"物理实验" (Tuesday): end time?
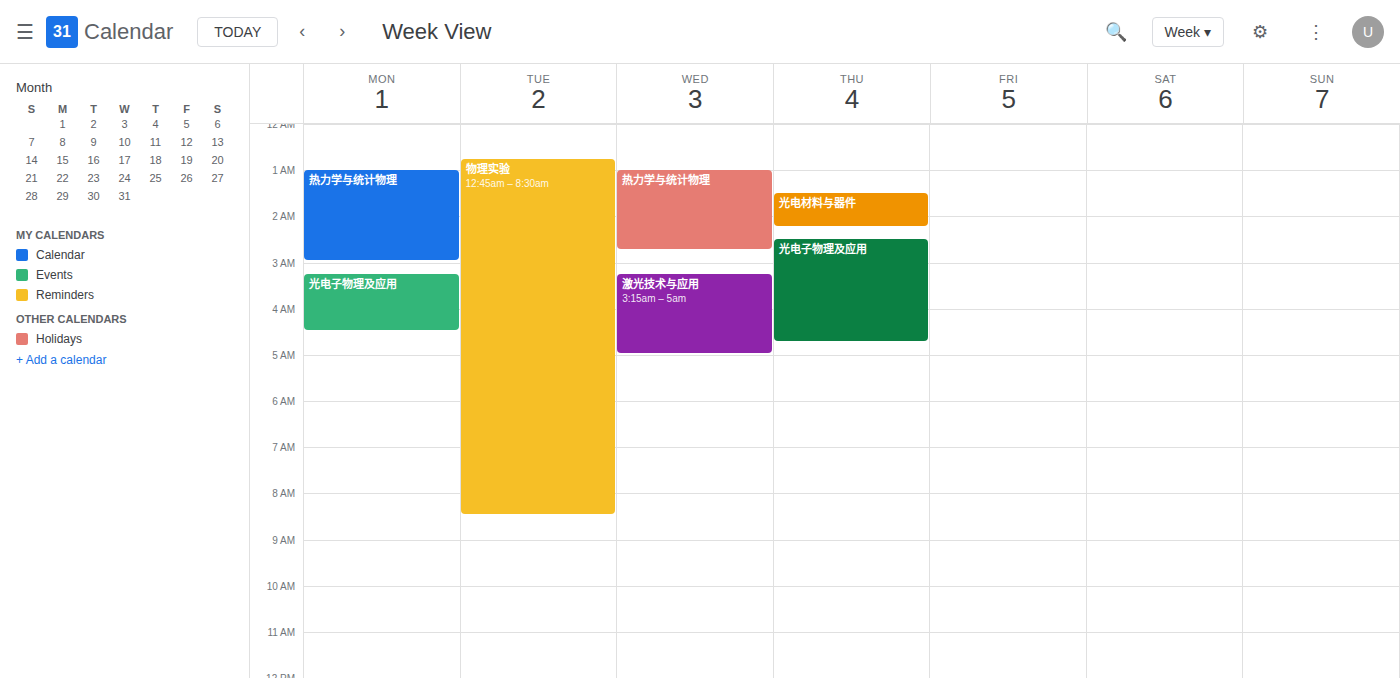
08:30